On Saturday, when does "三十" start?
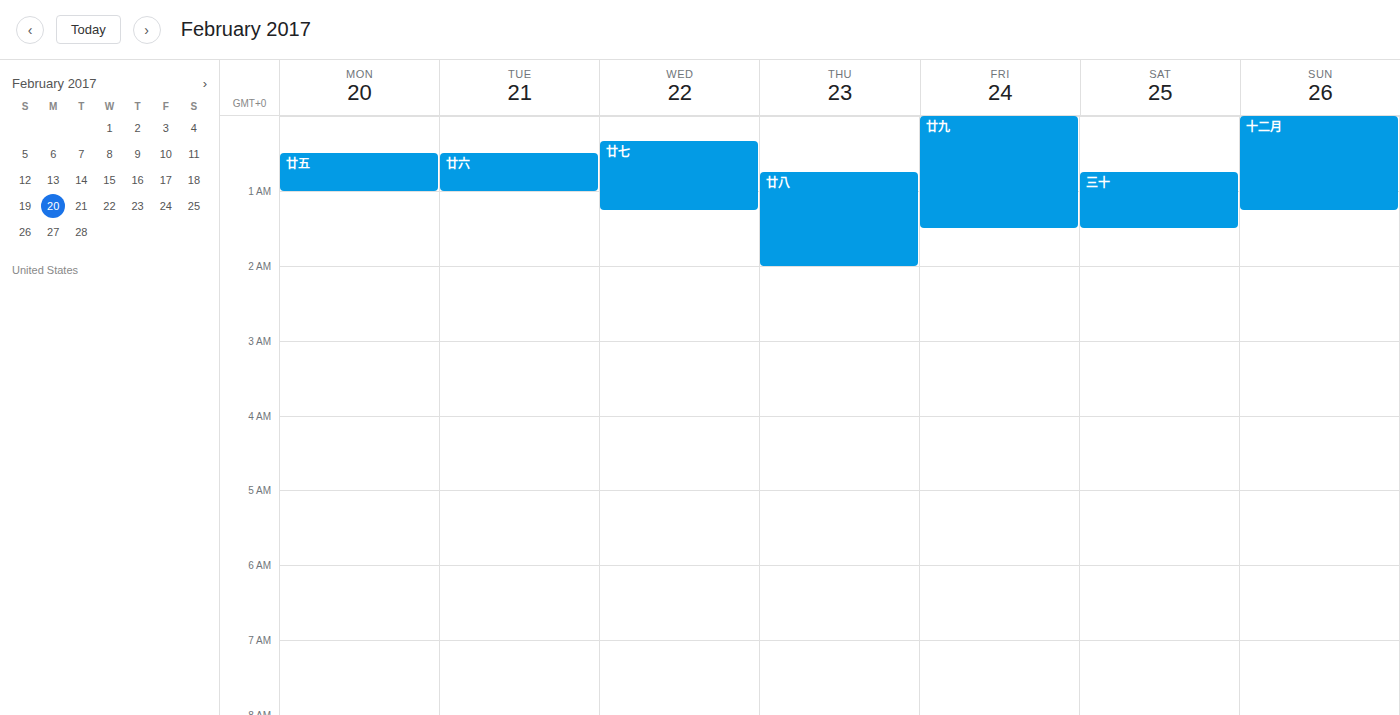
00:45